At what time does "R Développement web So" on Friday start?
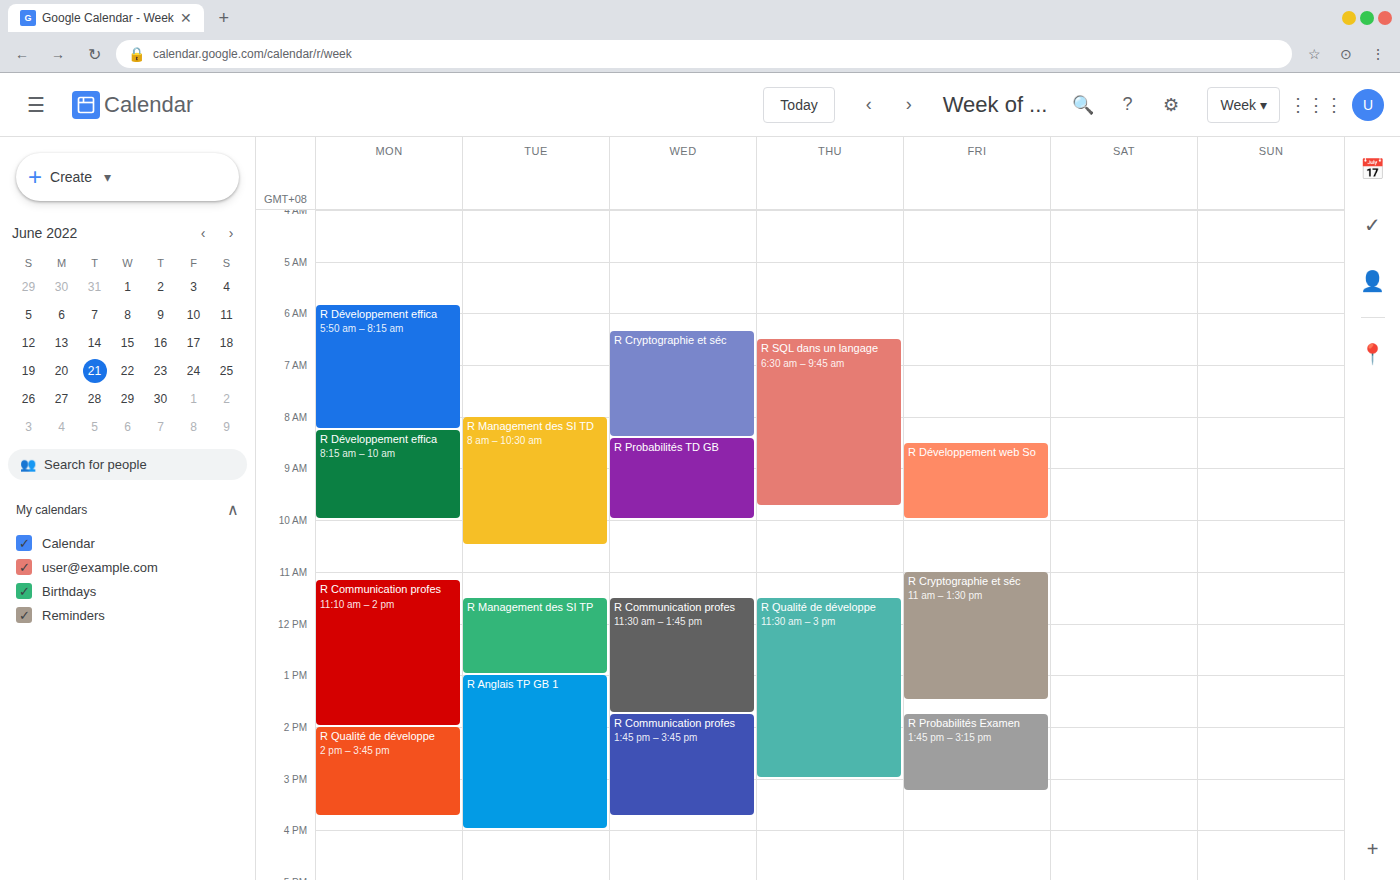
8:30 AM